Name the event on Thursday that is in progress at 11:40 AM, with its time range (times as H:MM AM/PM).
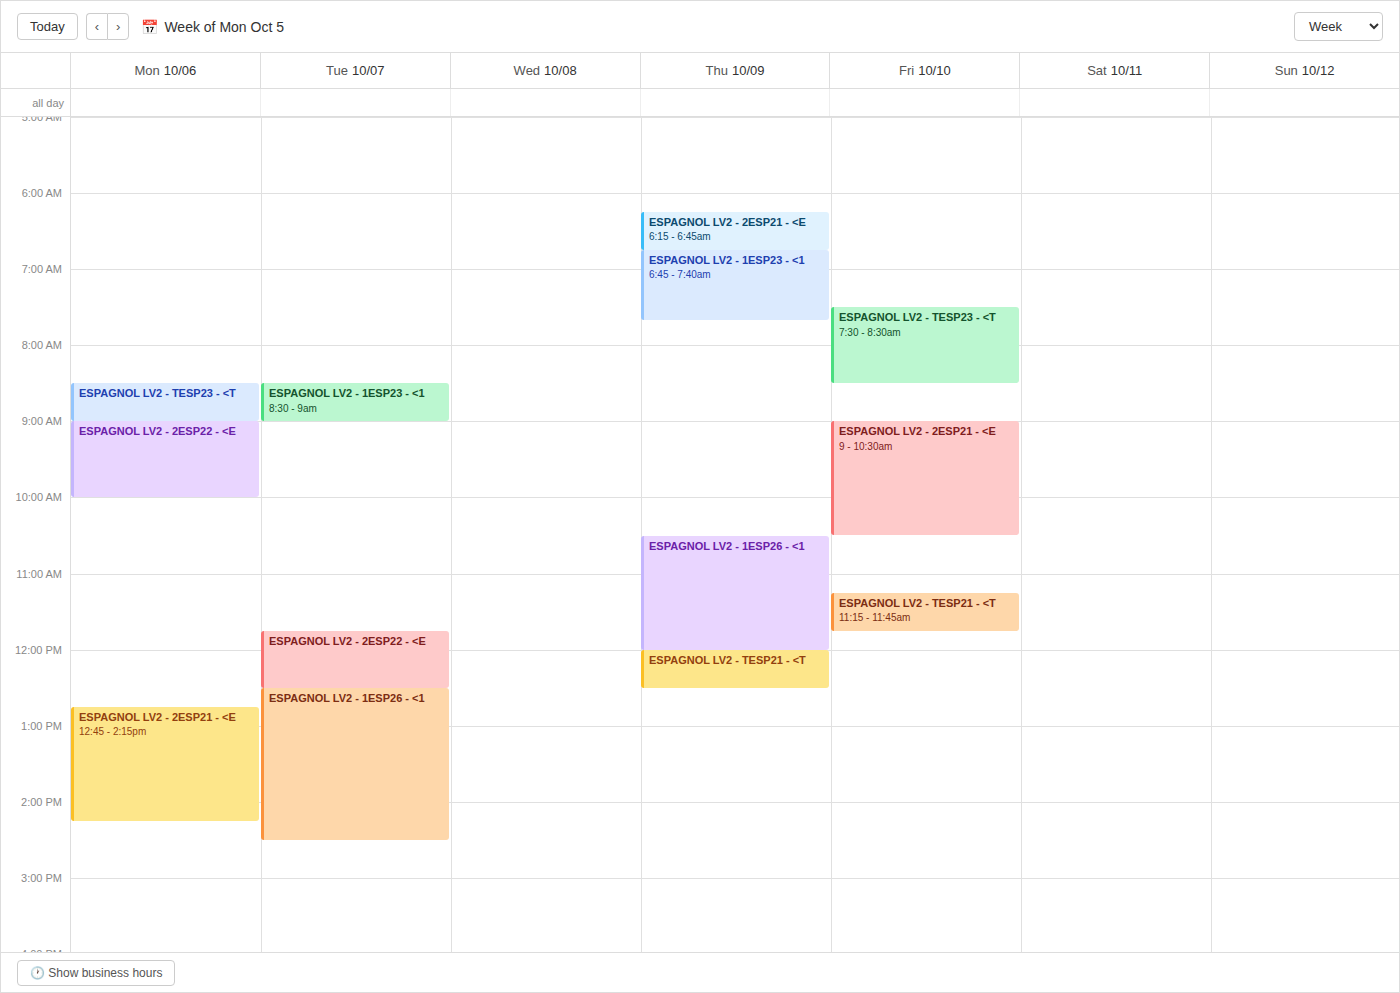
"ESPAGNOL LV2 - 1ESP26 - <1", 10:30 AM to 12:00 PM